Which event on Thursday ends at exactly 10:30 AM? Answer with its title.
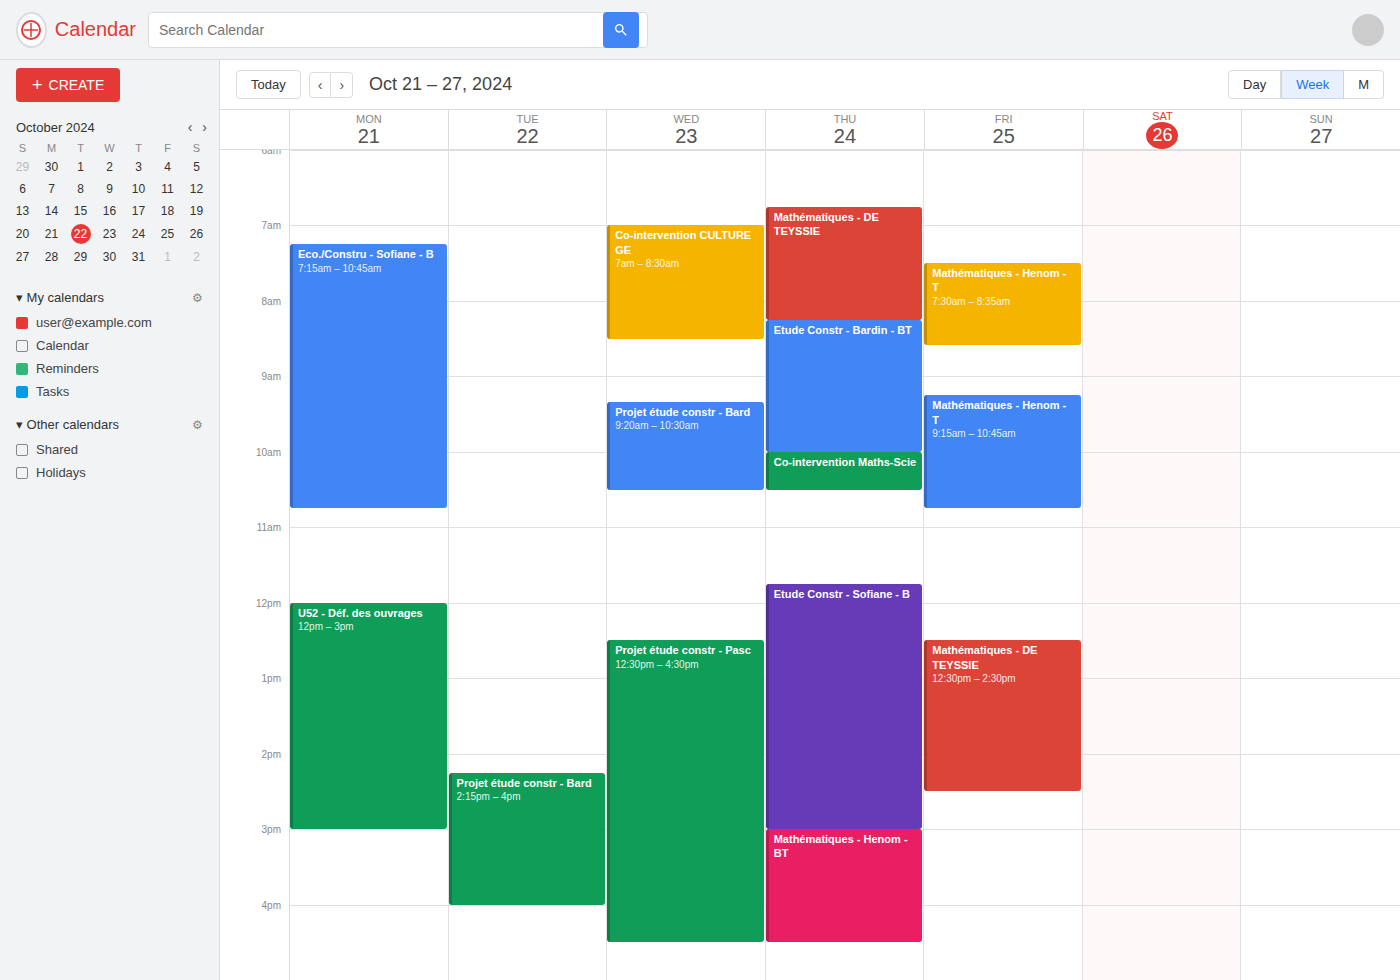
"Co-intervention Maths-Scie"